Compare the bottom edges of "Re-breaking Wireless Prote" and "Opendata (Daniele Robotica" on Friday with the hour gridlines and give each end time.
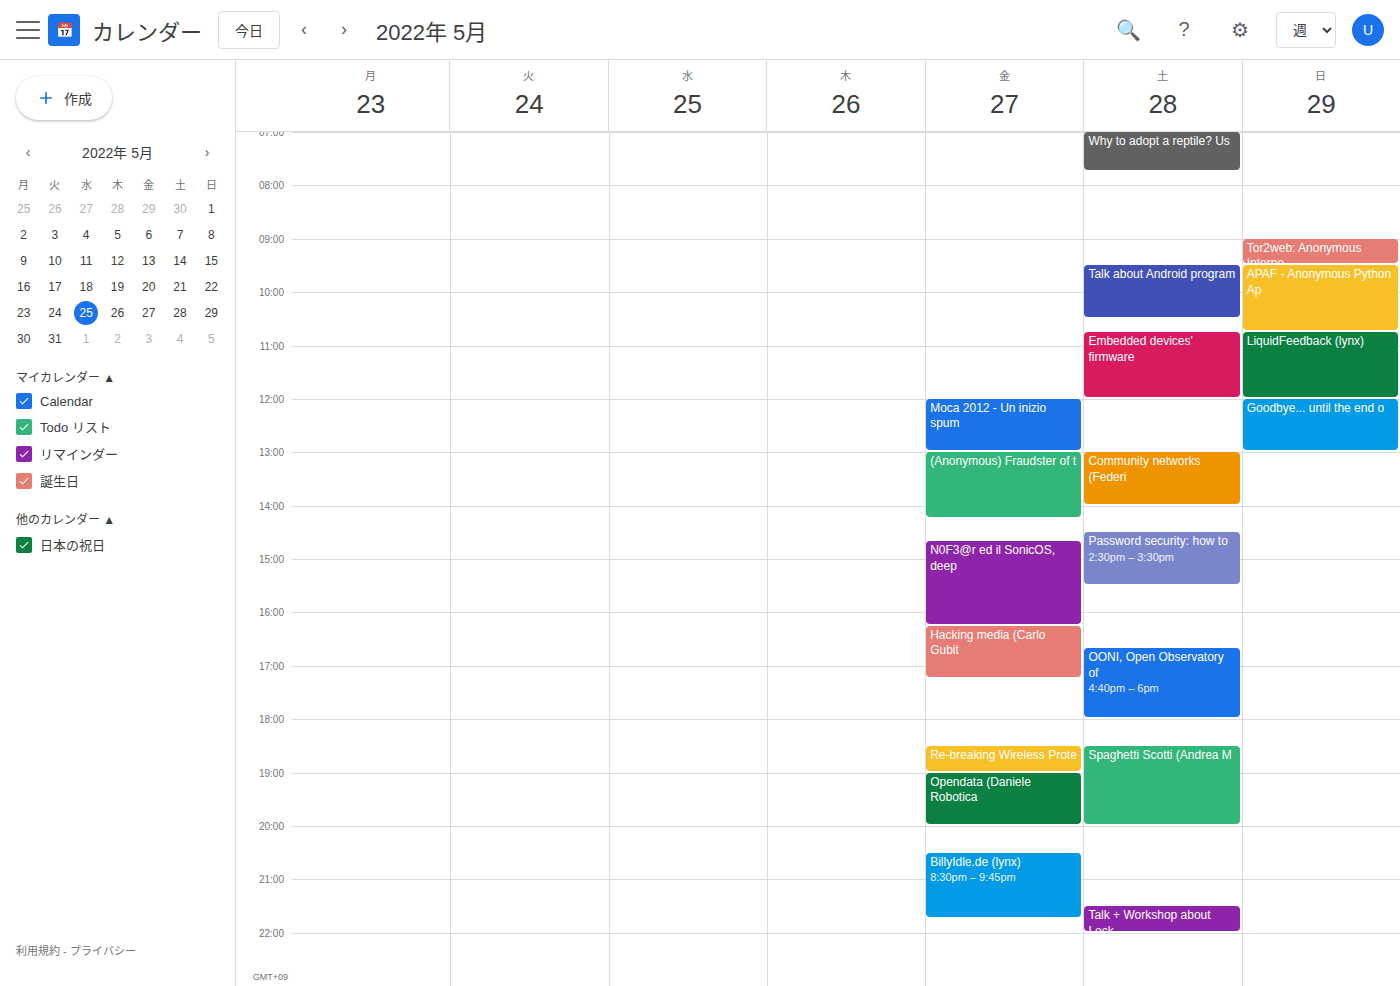
"Re-breaking Wireless Prote": 7:00 PM, exactly on the 7 PM line. "Opendata (Daniele Robotica": 8:00 PM, exactly on the 8 PM line.